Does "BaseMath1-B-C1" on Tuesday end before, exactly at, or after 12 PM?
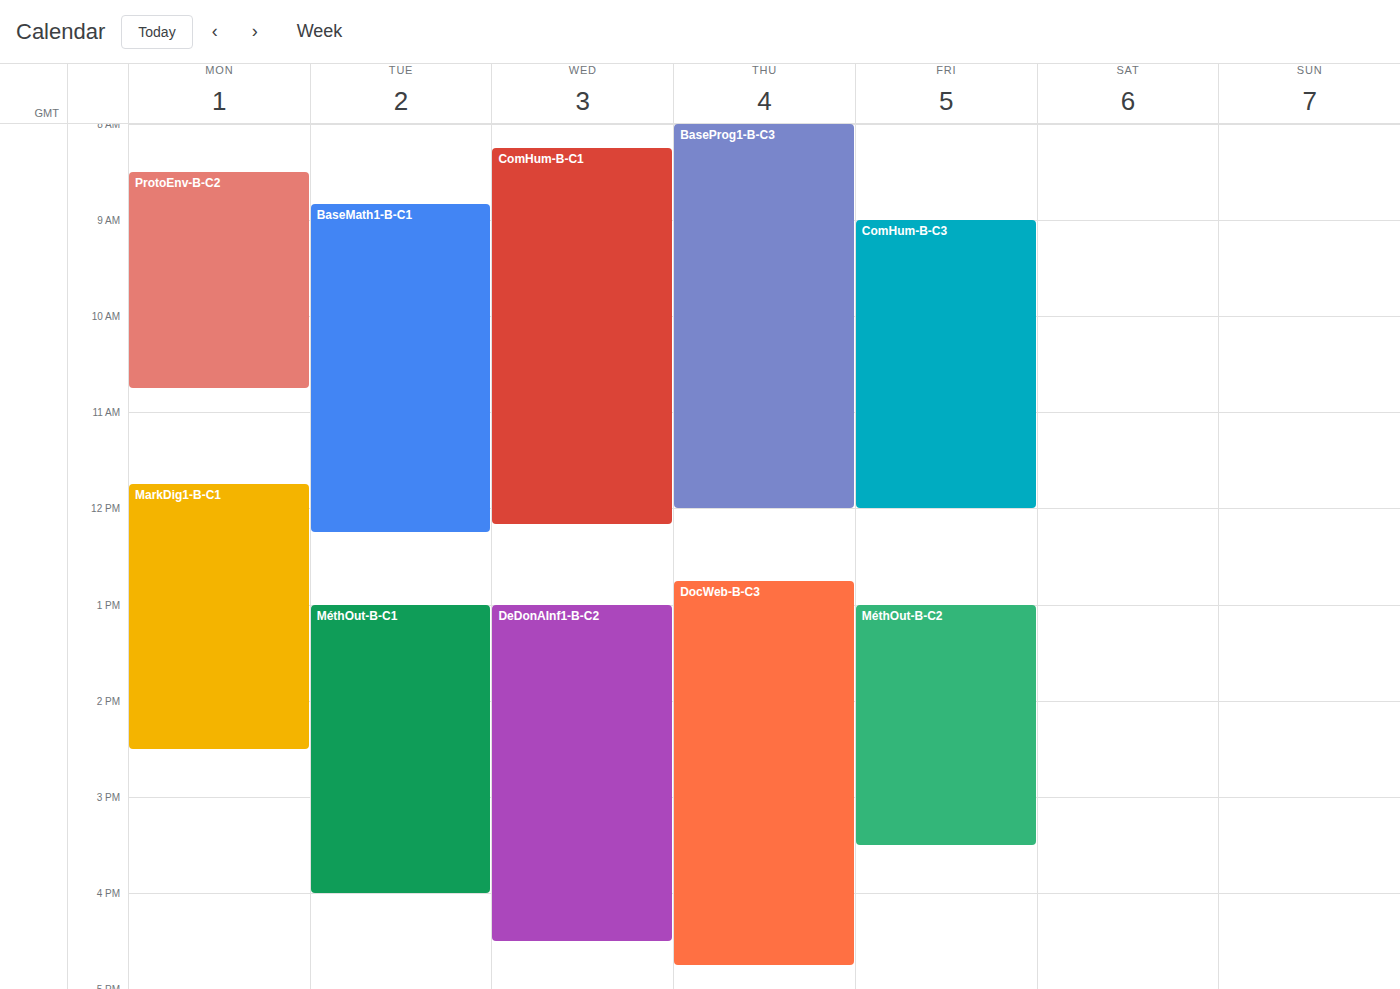
12:15 PM -- after 12 PM, 15 minutes below the 12 PM line.